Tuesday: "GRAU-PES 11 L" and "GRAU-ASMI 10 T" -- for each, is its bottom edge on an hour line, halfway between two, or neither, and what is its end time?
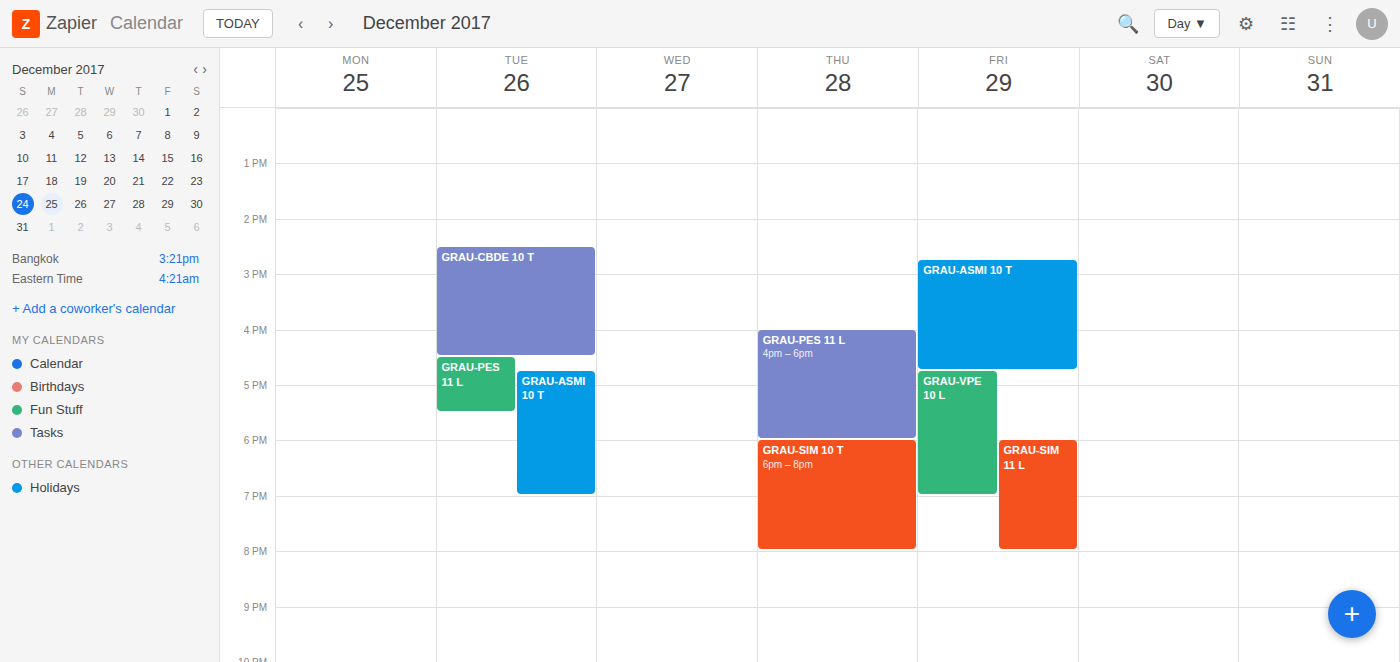
"GRAU-PES 11 L": 5:30 PM, halfway between the 5 PM and 6 PM lines. "GRAU-ASMI 10 T": 7:00 PM, exactly on the 7 PM line.